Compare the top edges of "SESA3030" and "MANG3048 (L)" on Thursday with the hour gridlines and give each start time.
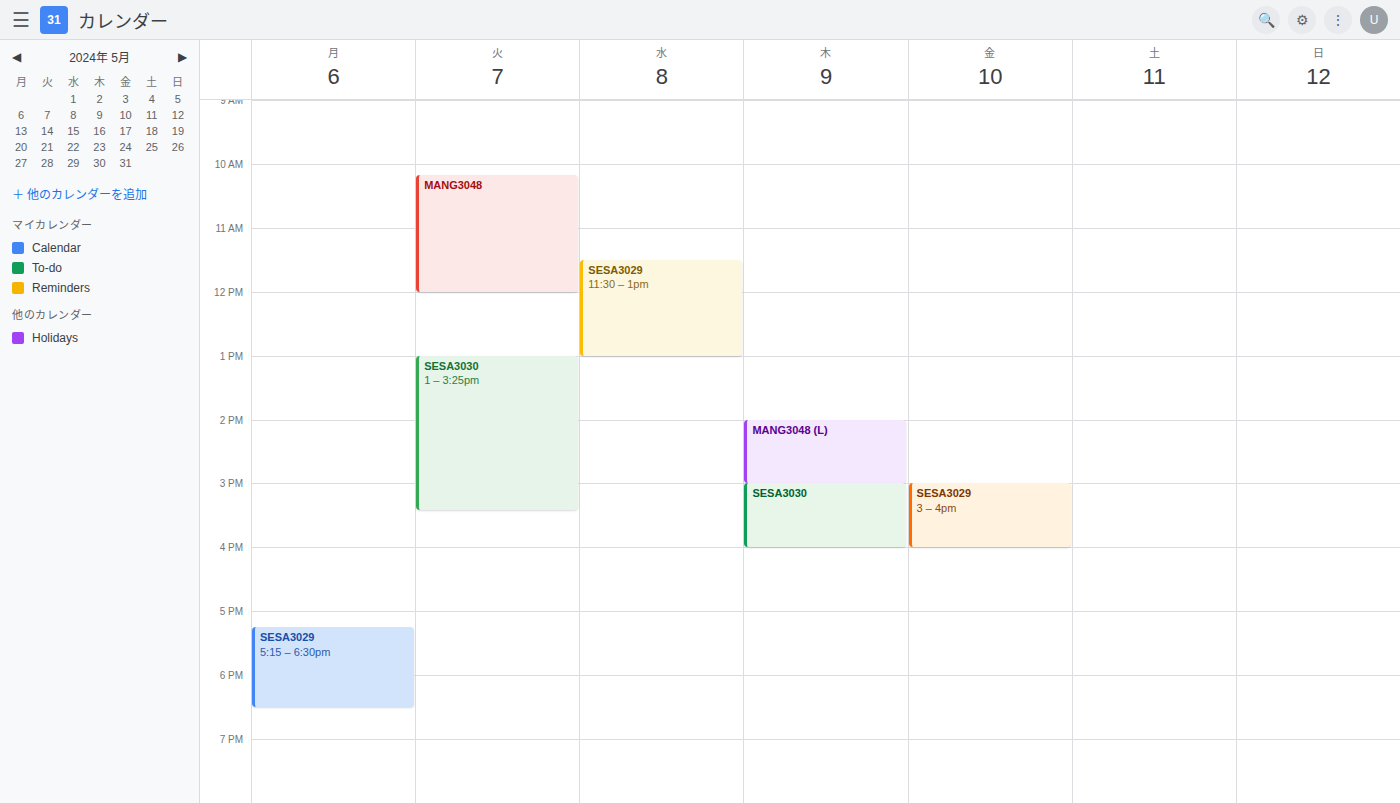
"SESA3030": 3:00 PM, exactly on the 3 PM line. "MANG3048 (L)": 2:00 PM, exactly on the 2 PM line.